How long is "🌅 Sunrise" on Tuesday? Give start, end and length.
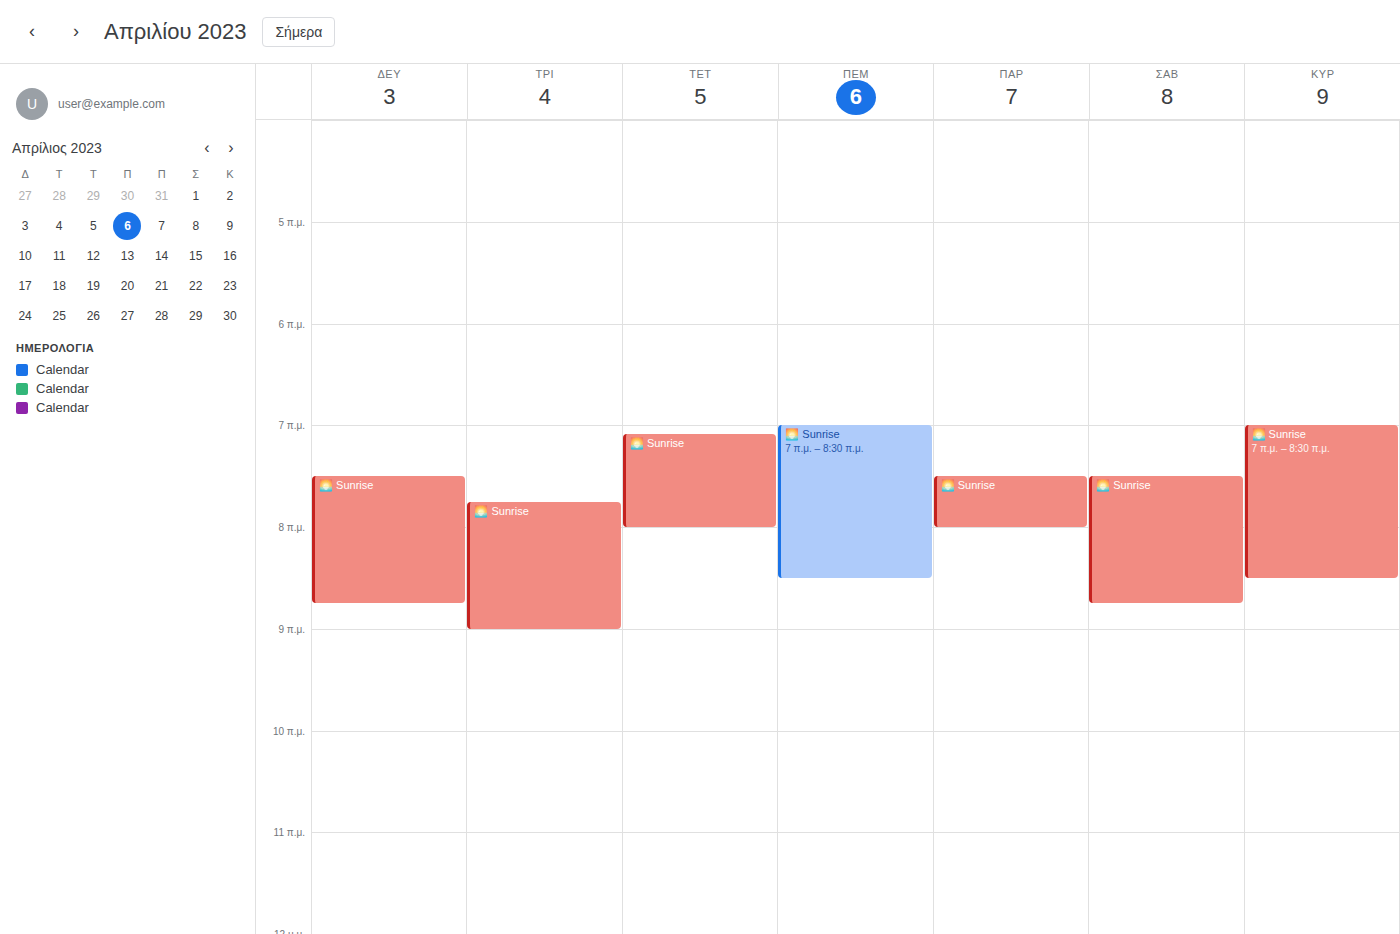
7:45 AM to 9:00 AM, 1 hour 15 minutes